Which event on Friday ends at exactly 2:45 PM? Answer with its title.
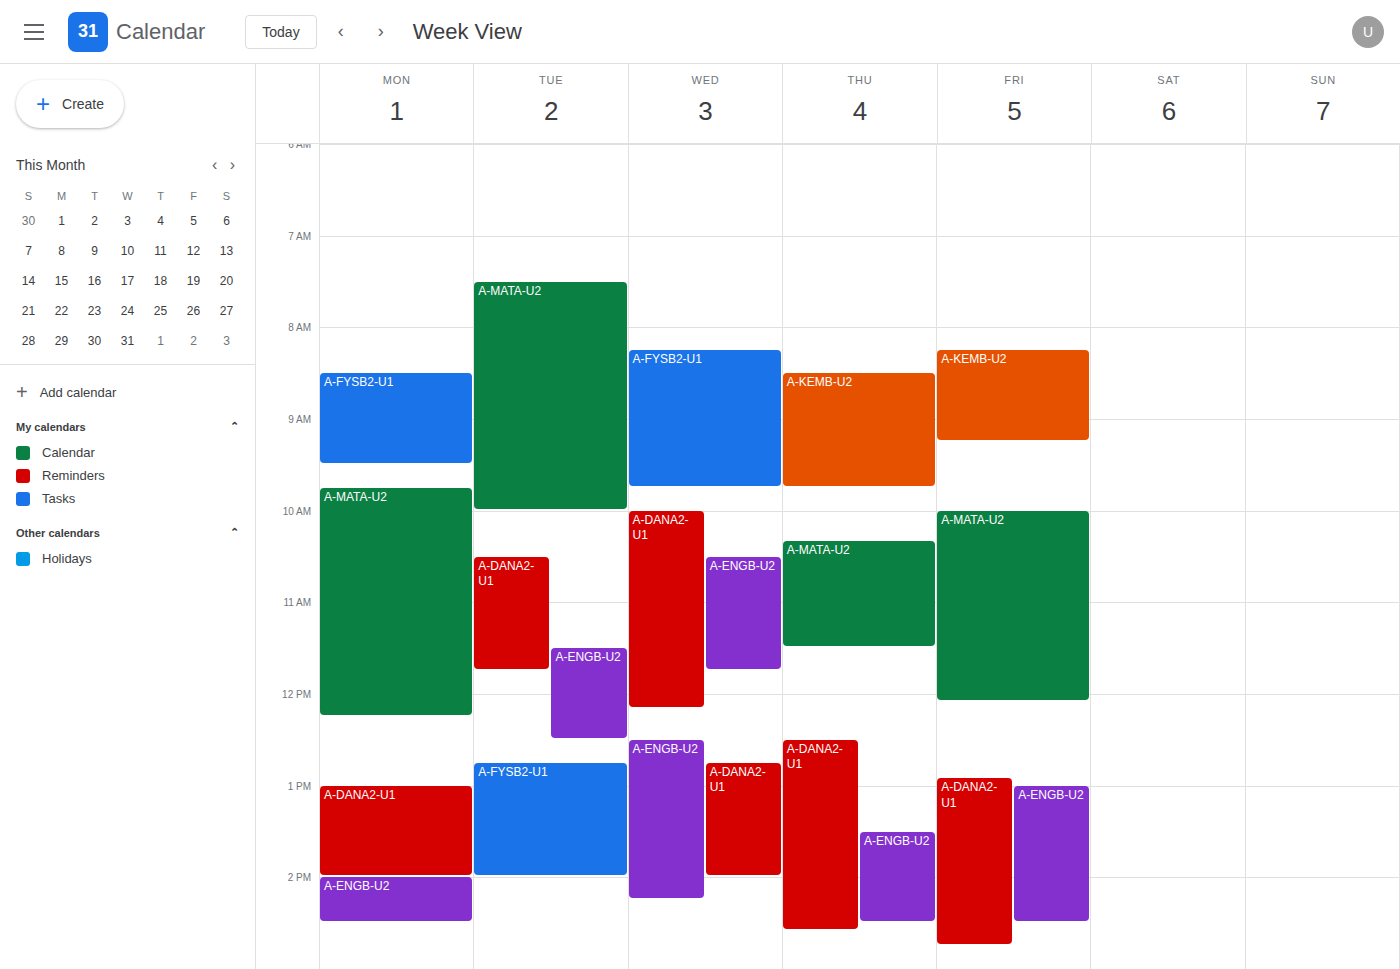
"A-DANA2-U1"